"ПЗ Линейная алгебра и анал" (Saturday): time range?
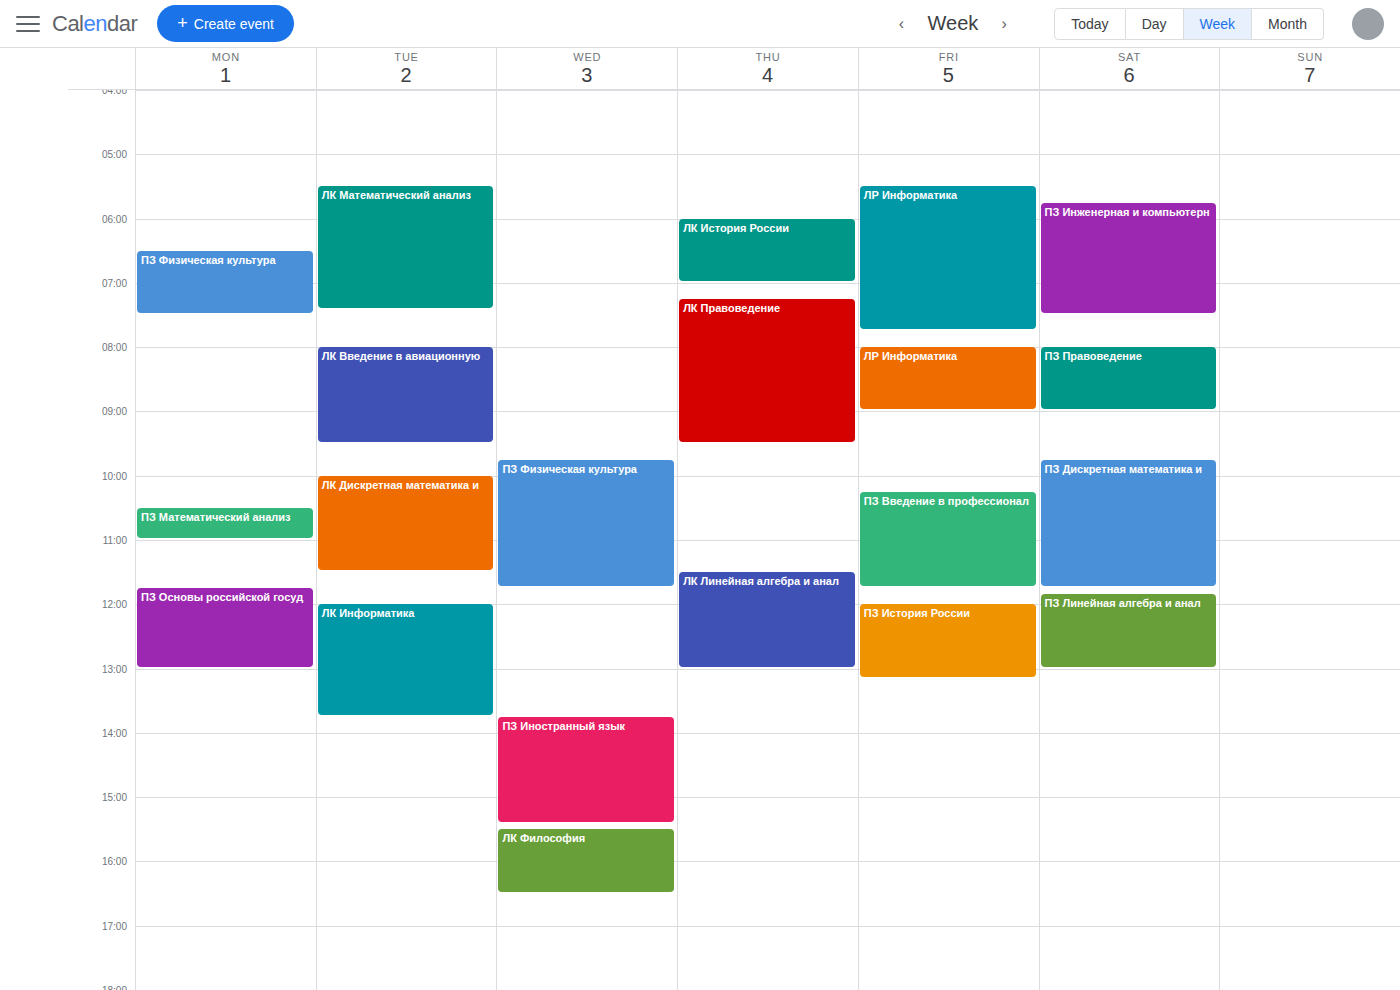
11:50 AM to 1:00 PM